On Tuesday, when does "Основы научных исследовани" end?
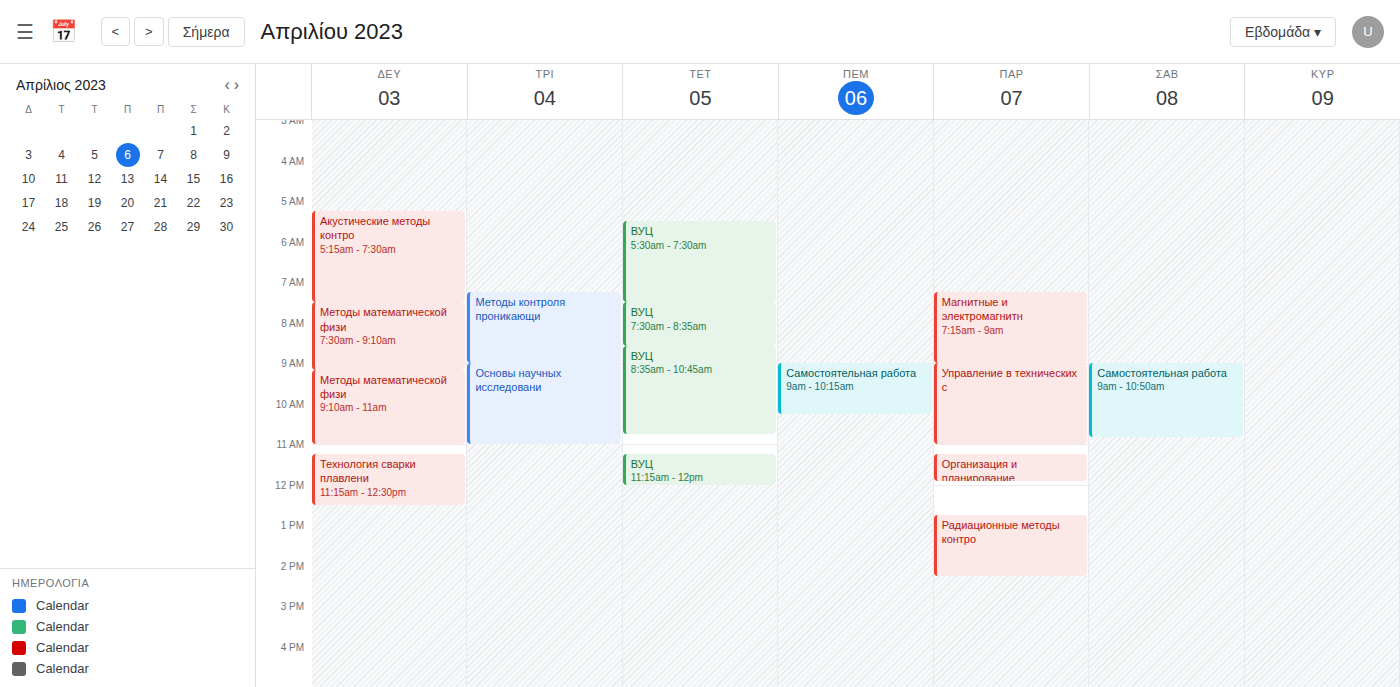
11:00